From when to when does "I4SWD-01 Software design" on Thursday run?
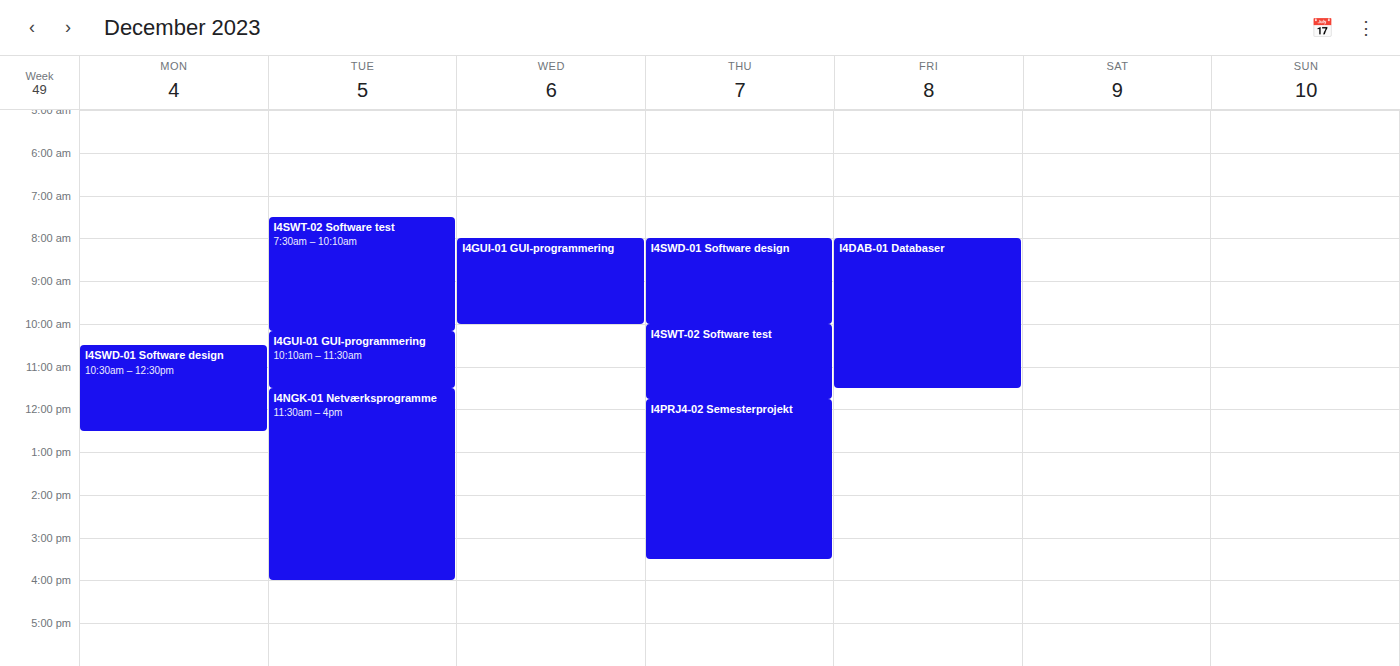
8:00 AM to 10:00 AM